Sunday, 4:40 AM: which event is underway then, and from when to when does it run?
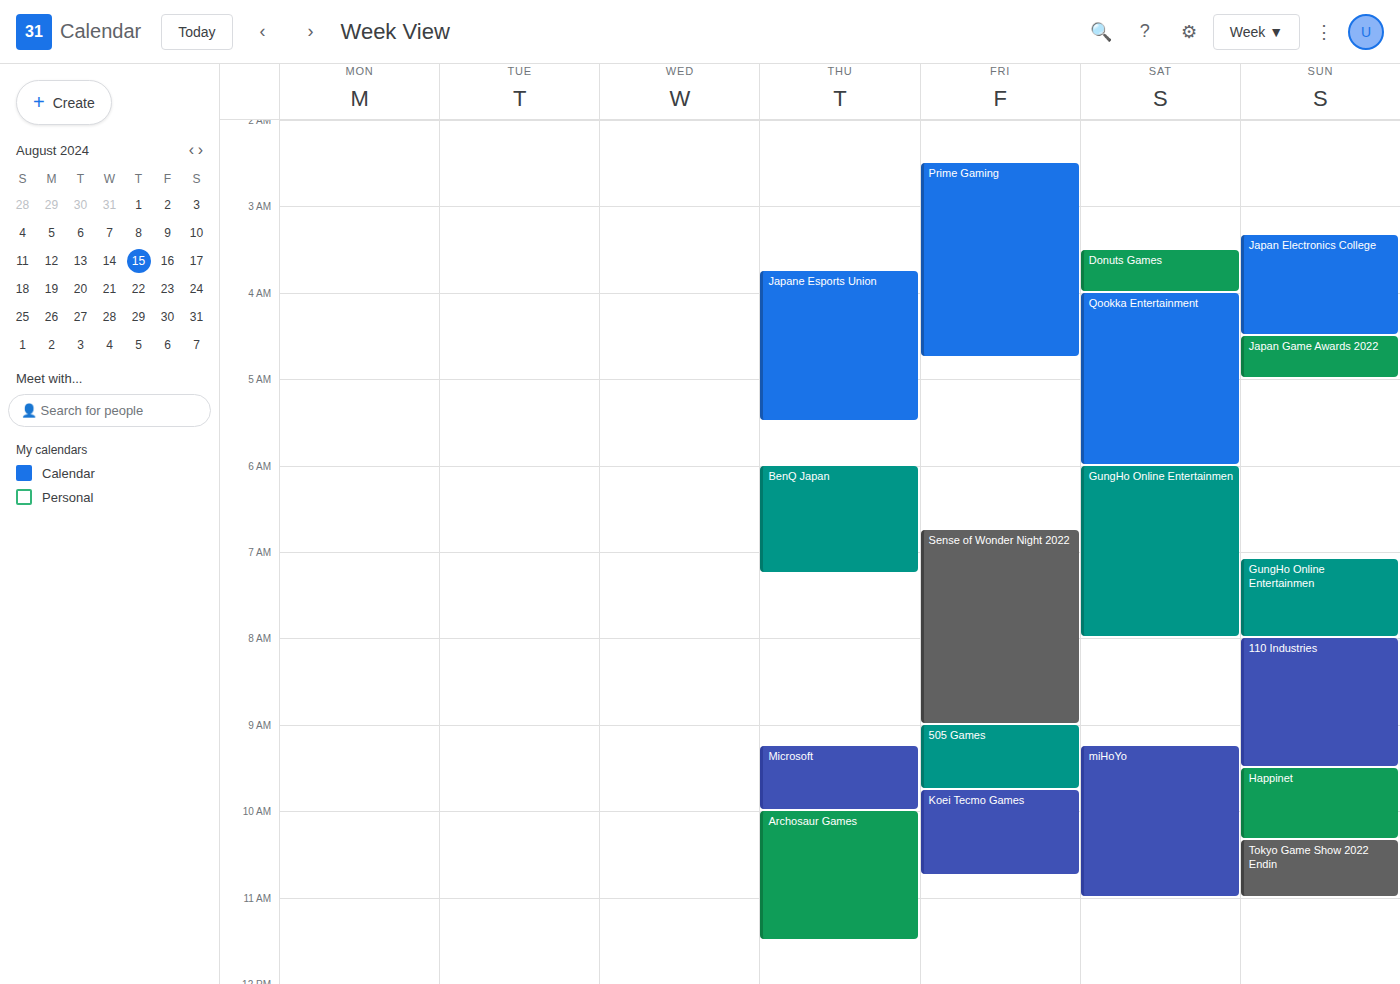
"Japan Game Awards 2022", 4:30 AM to 5:00 AM